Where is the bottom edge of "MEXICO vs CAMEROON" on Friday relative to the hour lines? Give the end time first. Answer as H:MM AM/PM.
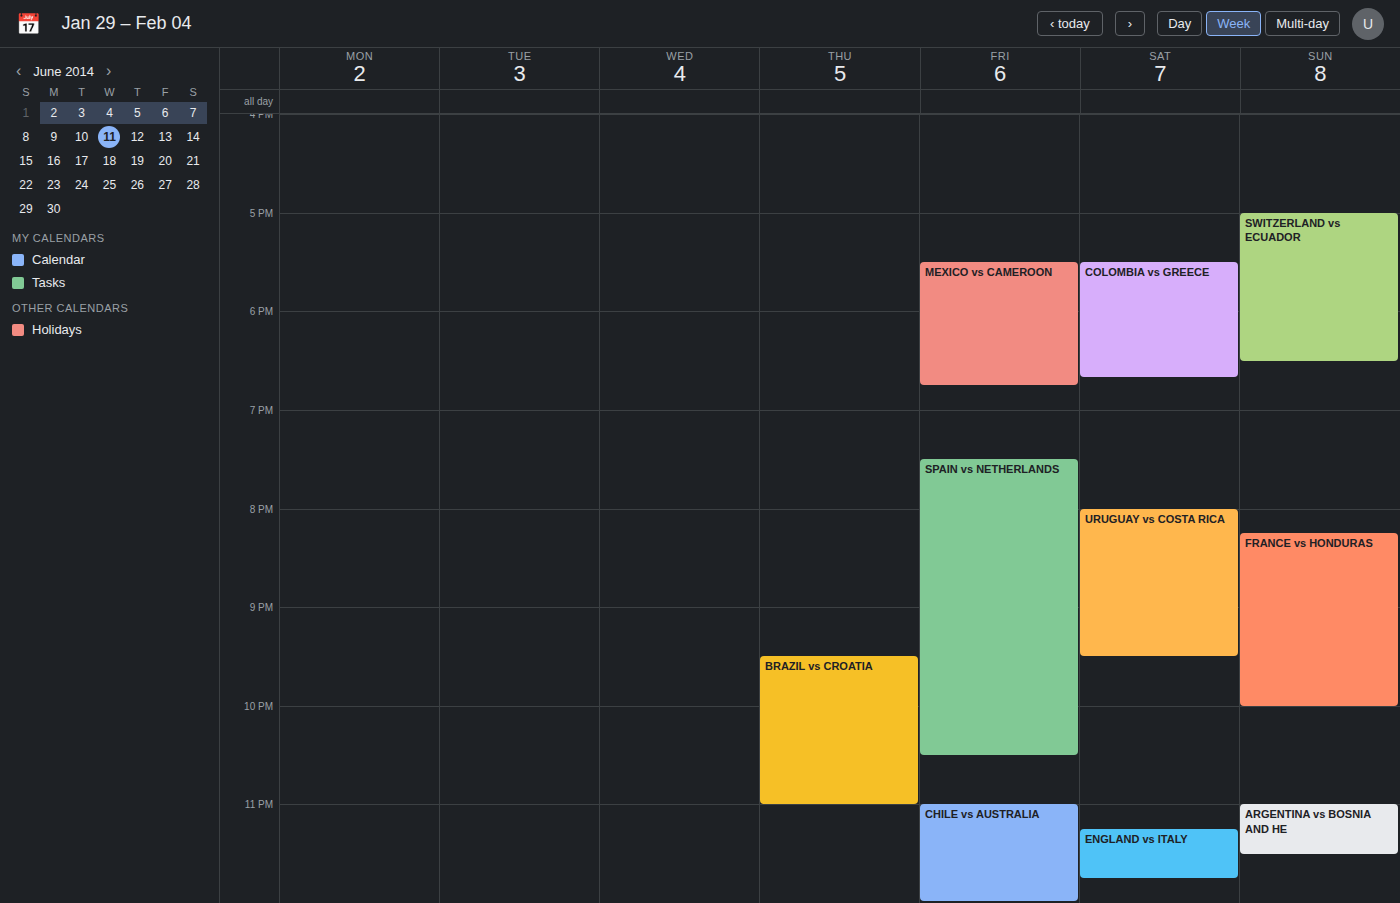
6:45 PM -- neither: three quarters of the way from the 6 PM line to the 7 PM line.